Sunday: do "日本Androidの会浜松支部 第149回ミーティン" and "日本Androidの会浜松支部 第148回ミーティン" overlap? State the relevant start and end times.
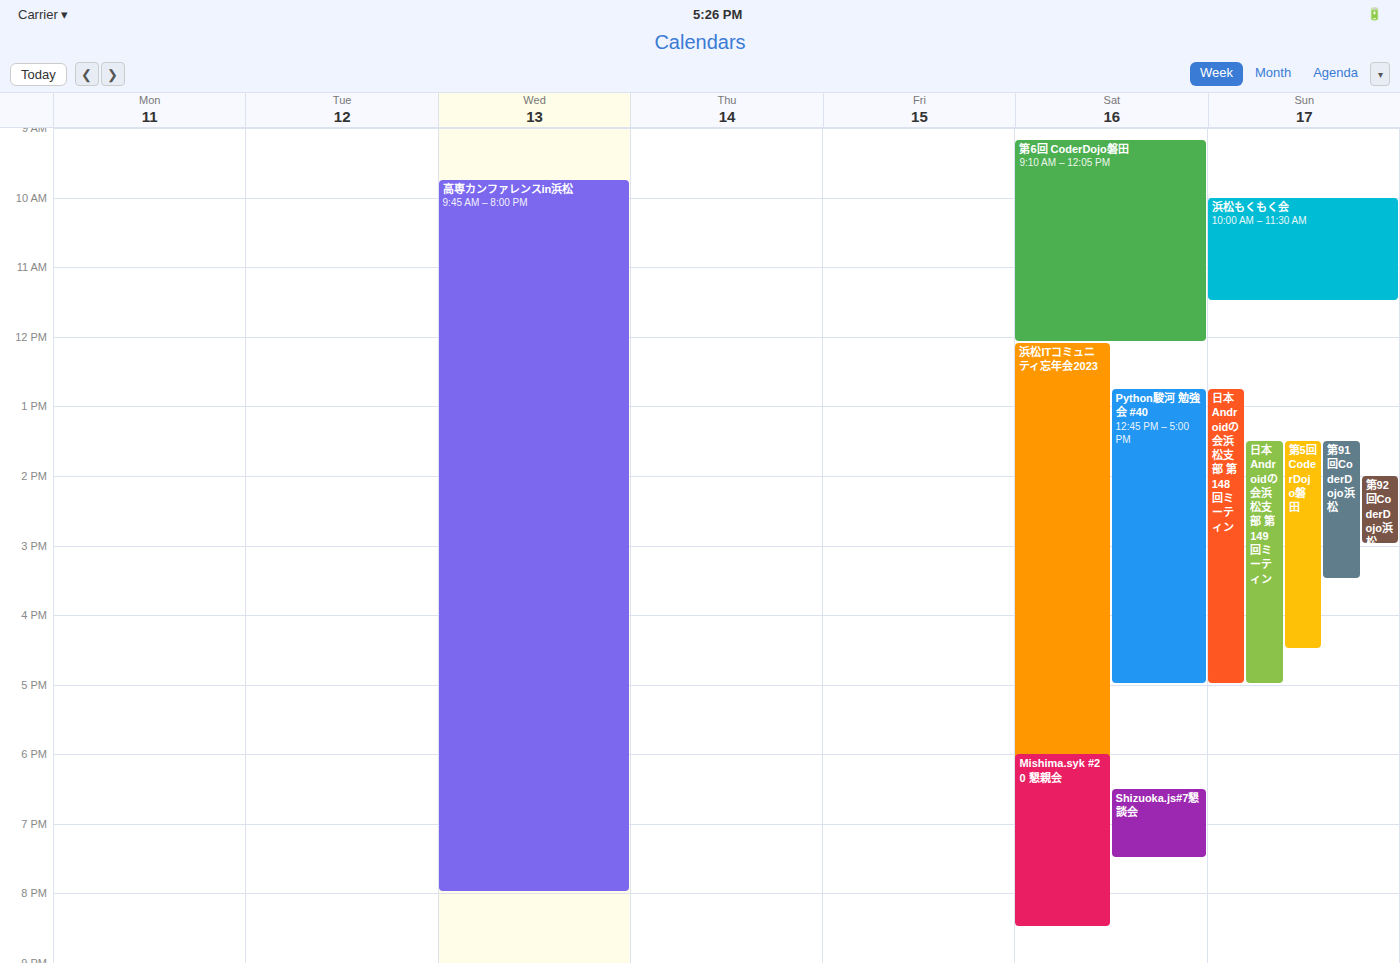
"日本Androidの会浜松支部 第149回ミーティン" starts at 1:30 PM, before "日本Androidの会浜松支部 第148回ミーティン" ends at 5:00 PM -- they overlap.